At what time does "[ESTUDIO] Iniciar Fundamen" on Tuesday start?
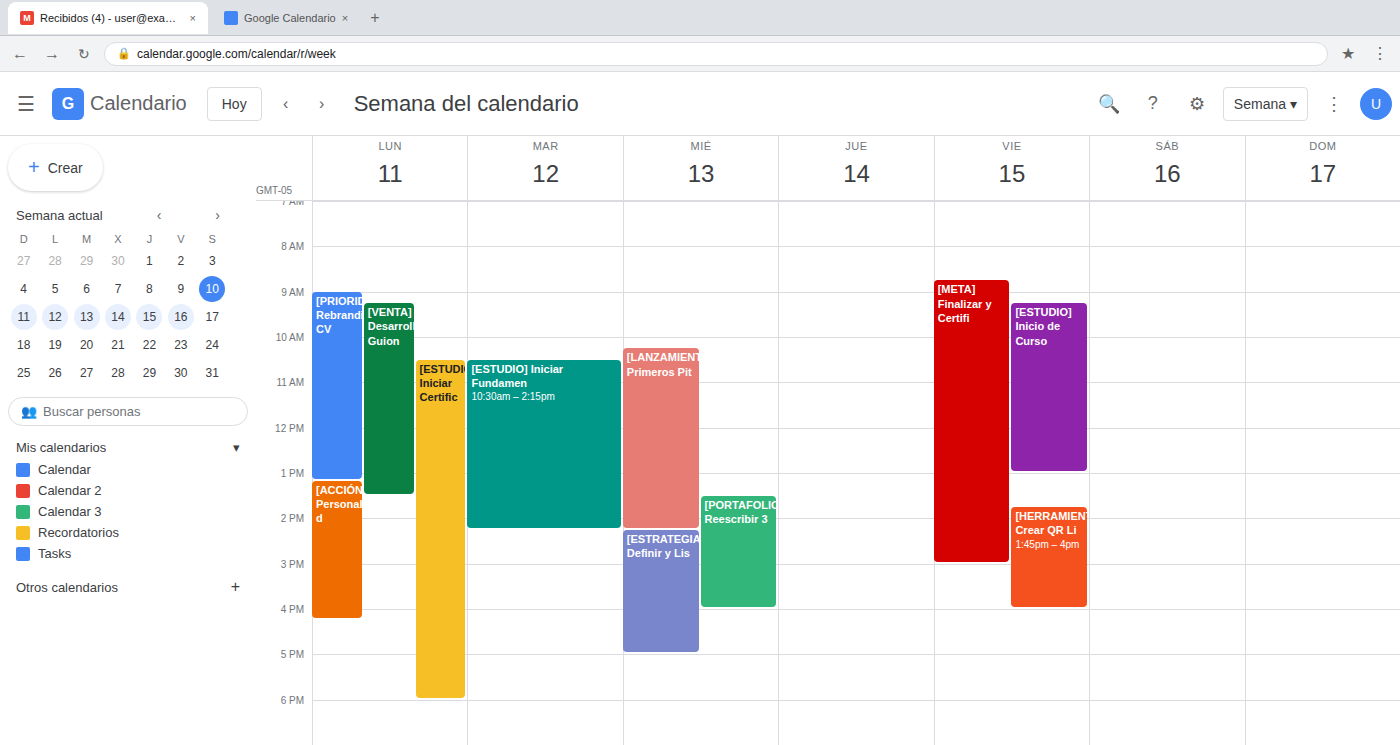
10:30 AM